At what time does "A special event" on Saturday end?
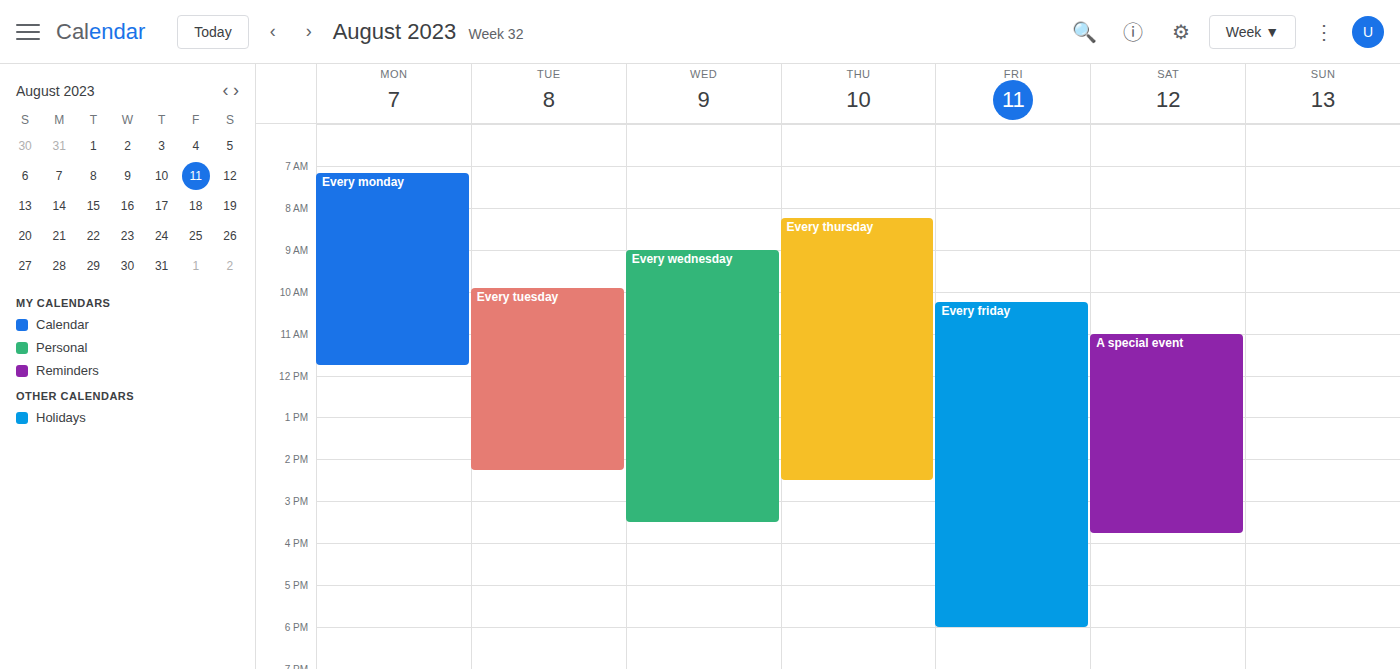
3:45 PM